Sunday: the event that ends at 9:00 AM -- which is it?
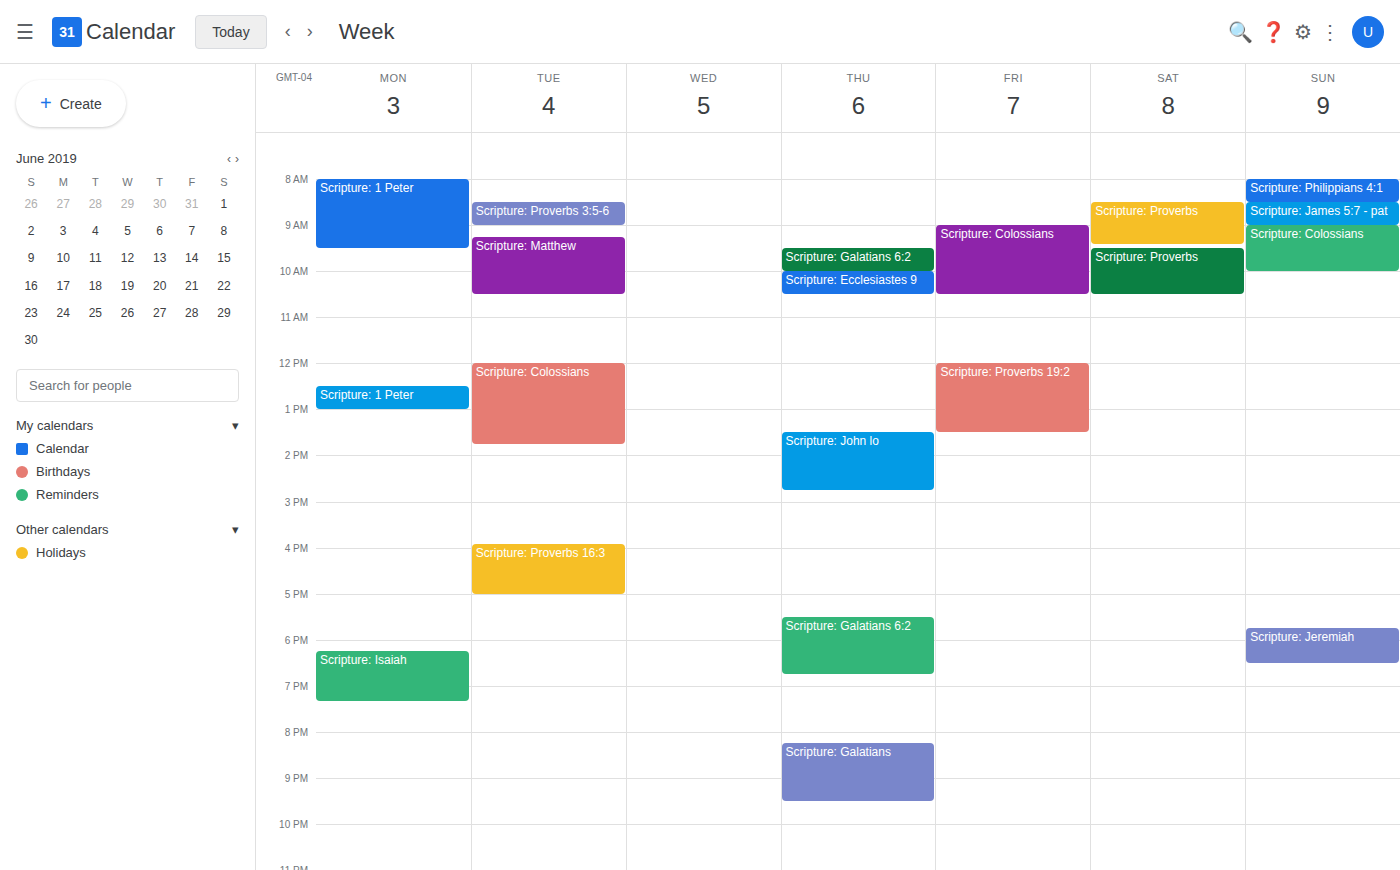
"Scripture: James 5:7 - pat"